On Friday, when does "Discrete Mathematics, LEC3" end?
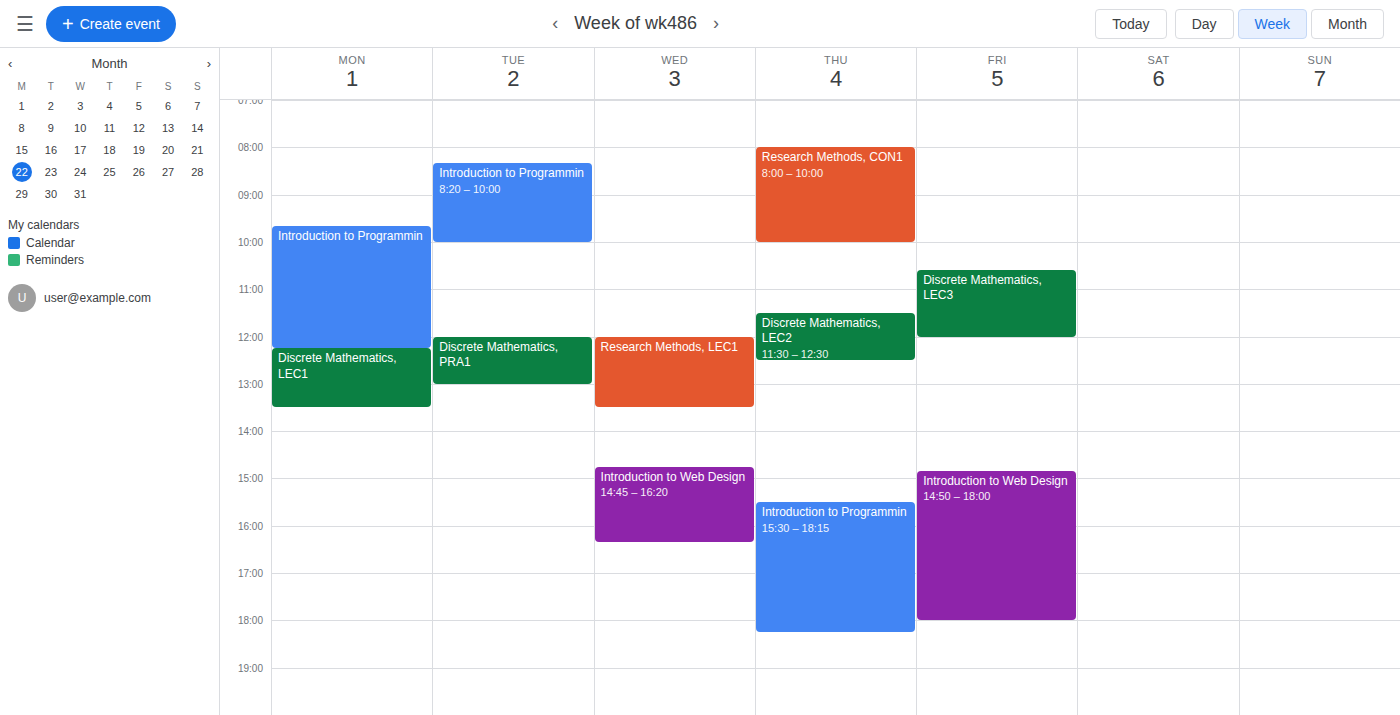
12:00 PM